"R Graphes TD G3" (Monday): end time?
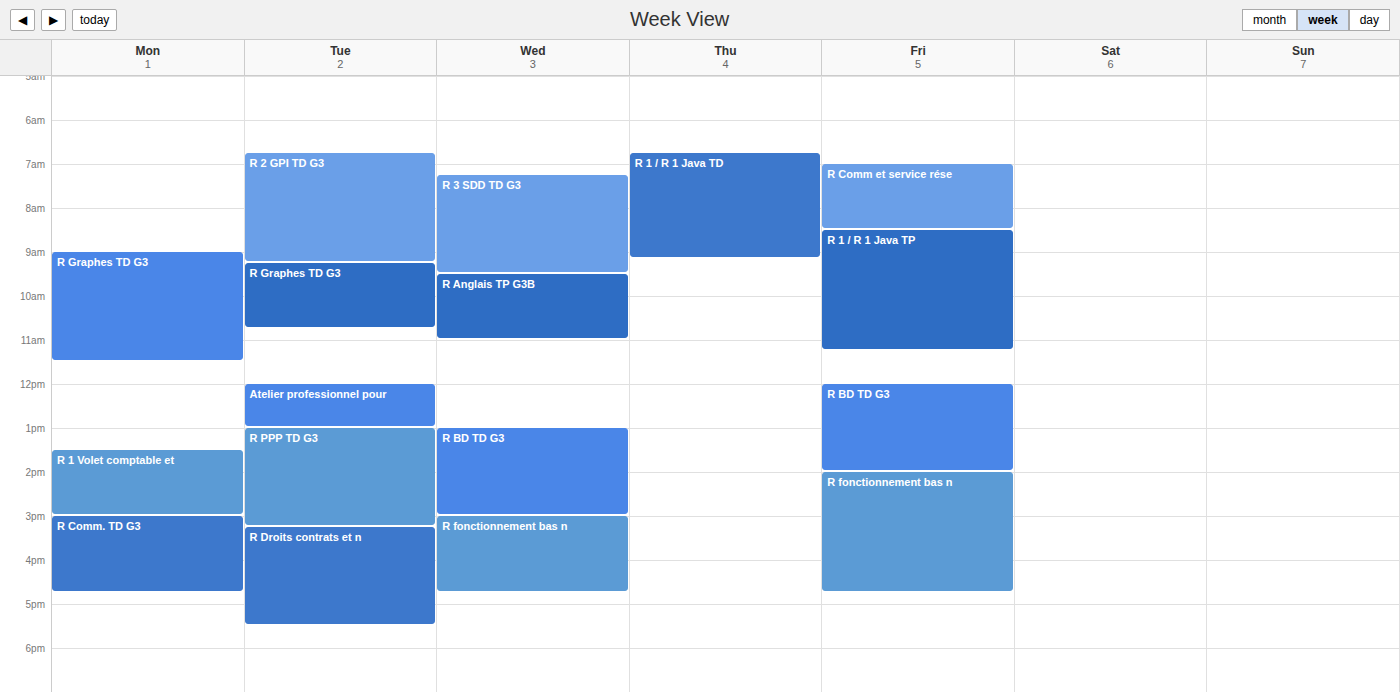
11:30 AM